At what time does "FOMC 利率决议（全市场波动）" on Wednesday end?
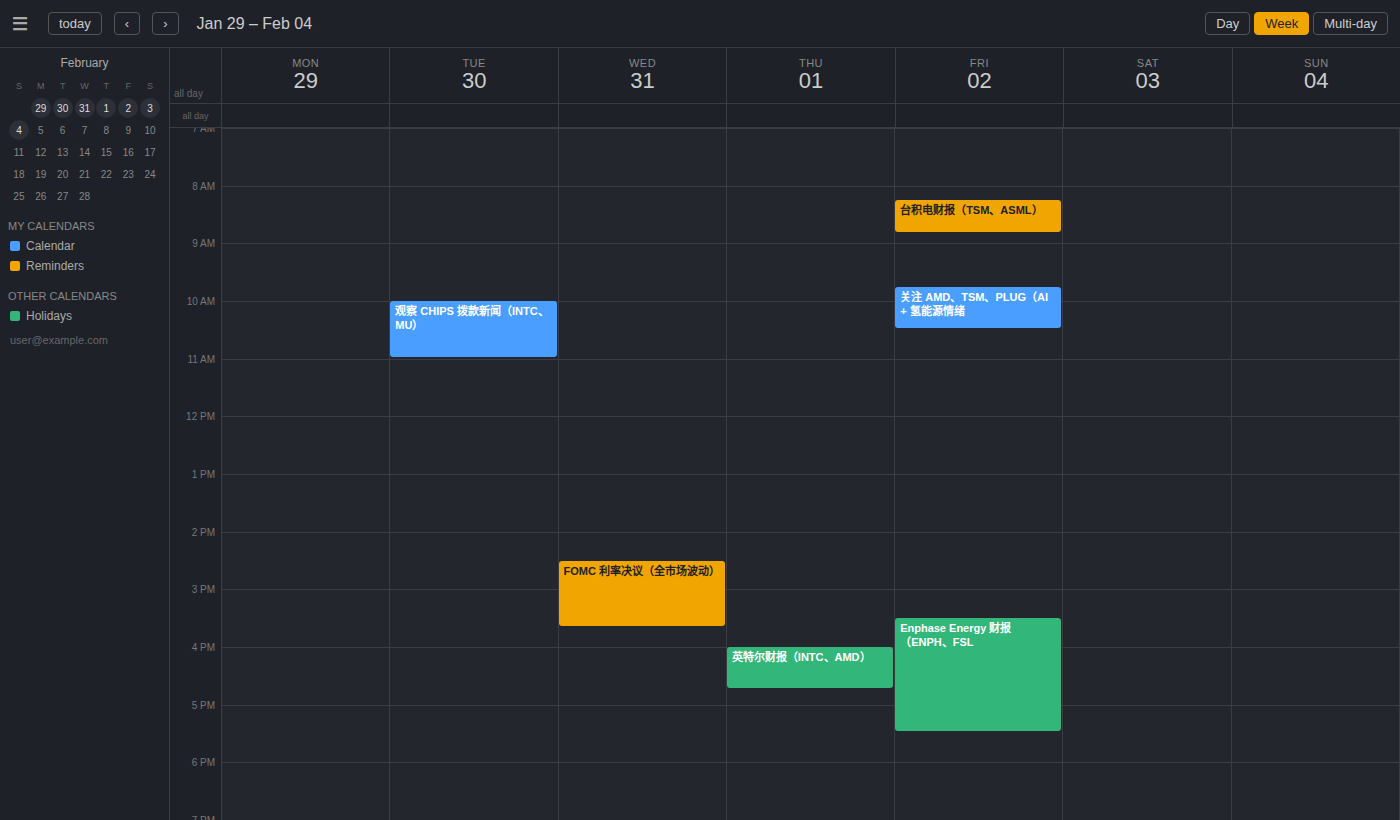
3:40 PM